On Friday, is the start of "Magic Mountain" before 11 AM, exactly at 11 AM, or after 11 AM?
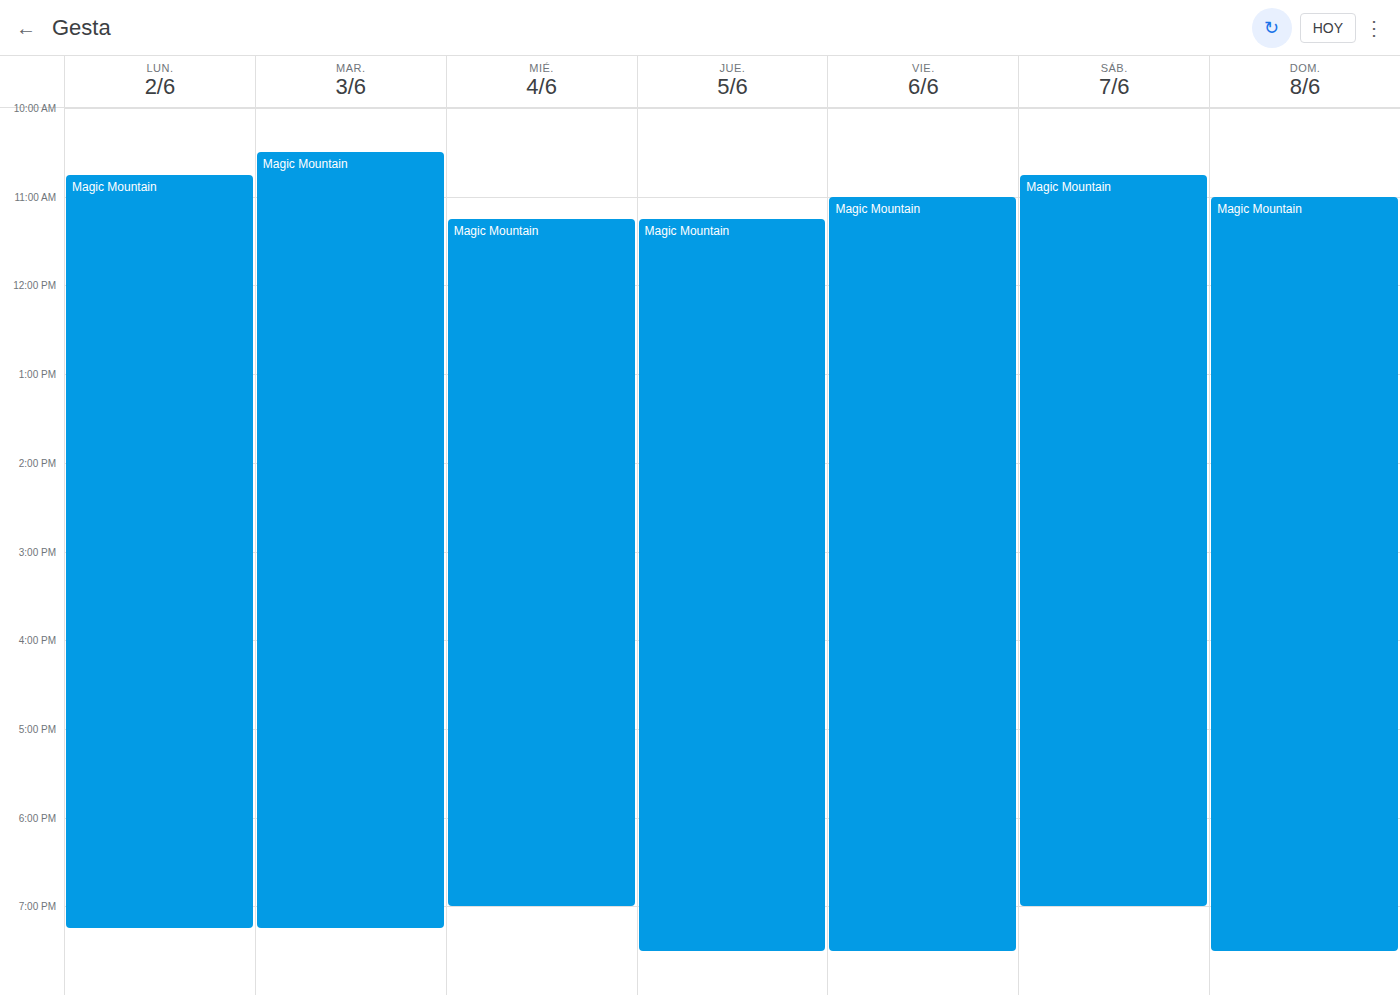
11:00 AM -- exactly at 11 AM, on the 11 AM line.